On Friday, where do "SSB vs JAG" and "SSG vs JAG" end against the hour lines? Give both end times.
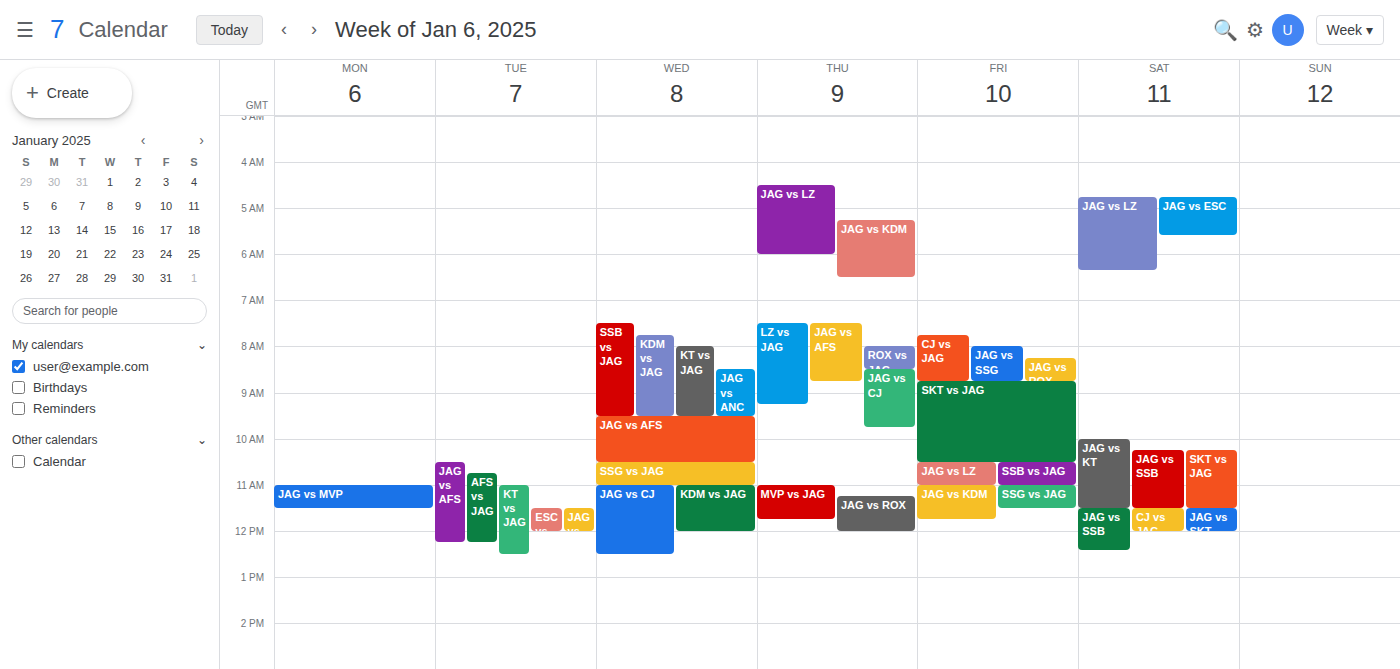
"SSB vs JAG": 11:00 AM, exactly on the 11 AM line. "SSG vs JAG": 11:30 AM, halfway between the 11 AM and 12 PM lines.